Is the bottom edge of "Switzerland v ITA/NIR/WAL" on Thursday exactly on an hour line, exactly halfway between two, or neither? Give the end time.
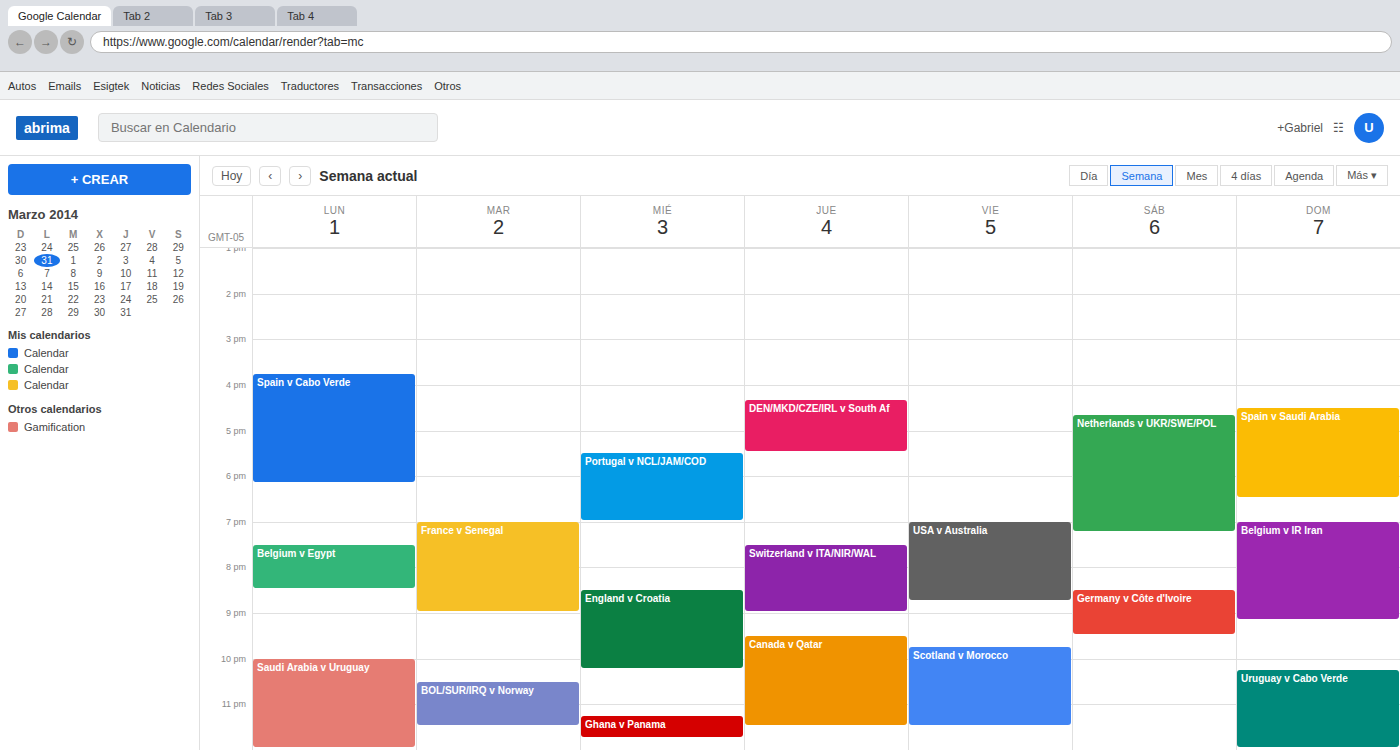
9:00 PM -- exactly on the 9 PM line.